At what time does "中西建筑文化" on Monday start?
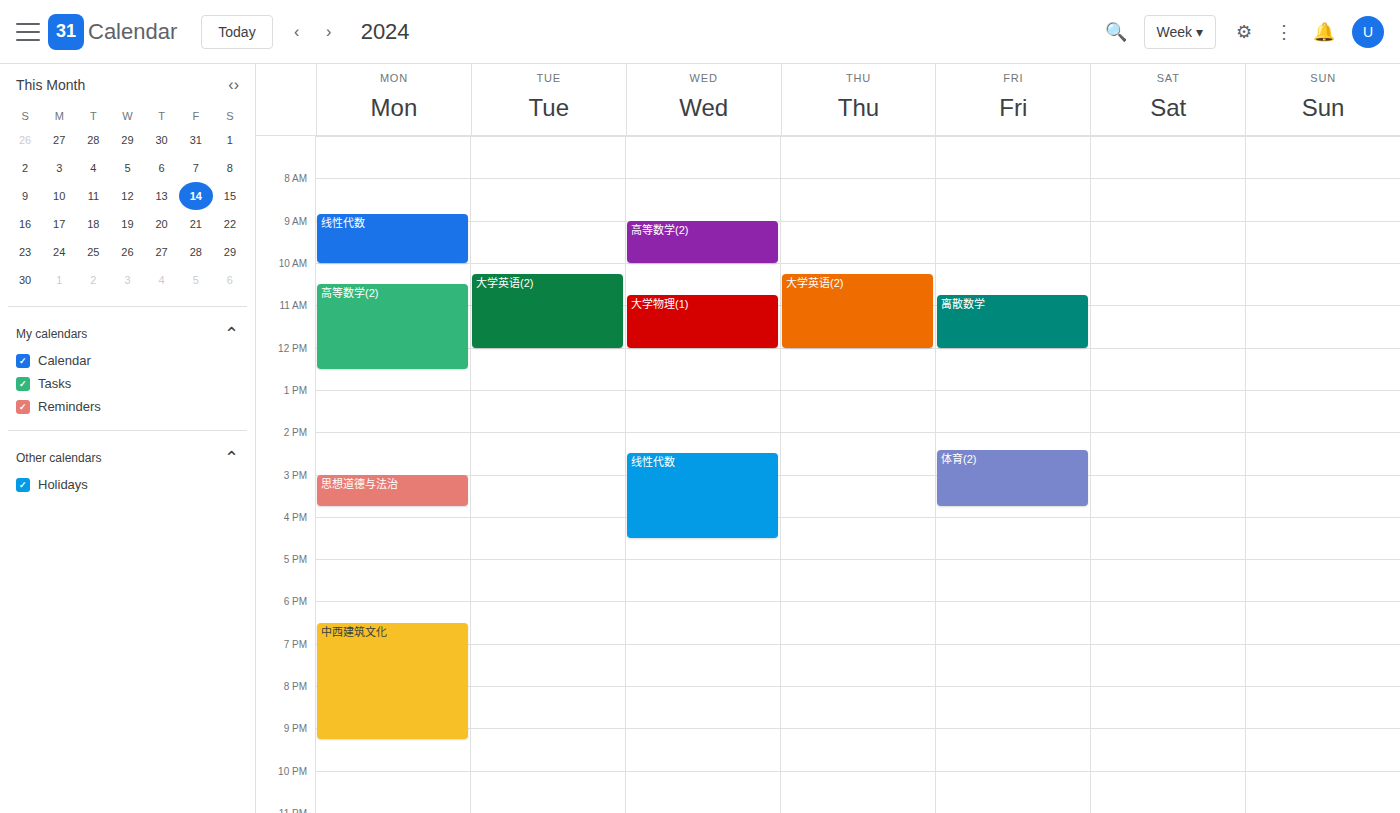
6:30 PM